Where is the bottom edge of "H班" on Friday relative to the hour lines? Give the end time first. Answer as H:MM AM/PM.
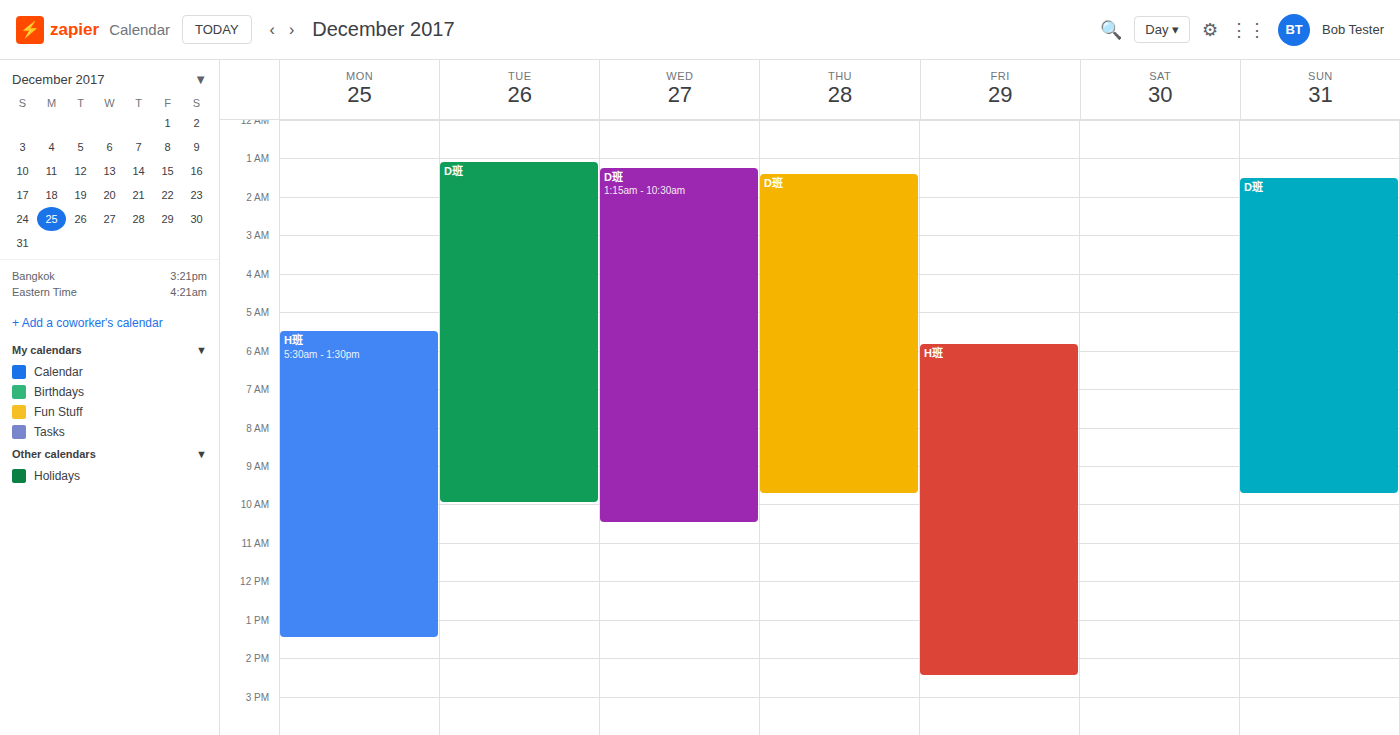
2:30 PM -- halfway between the 2 PM and 3 PM lines.